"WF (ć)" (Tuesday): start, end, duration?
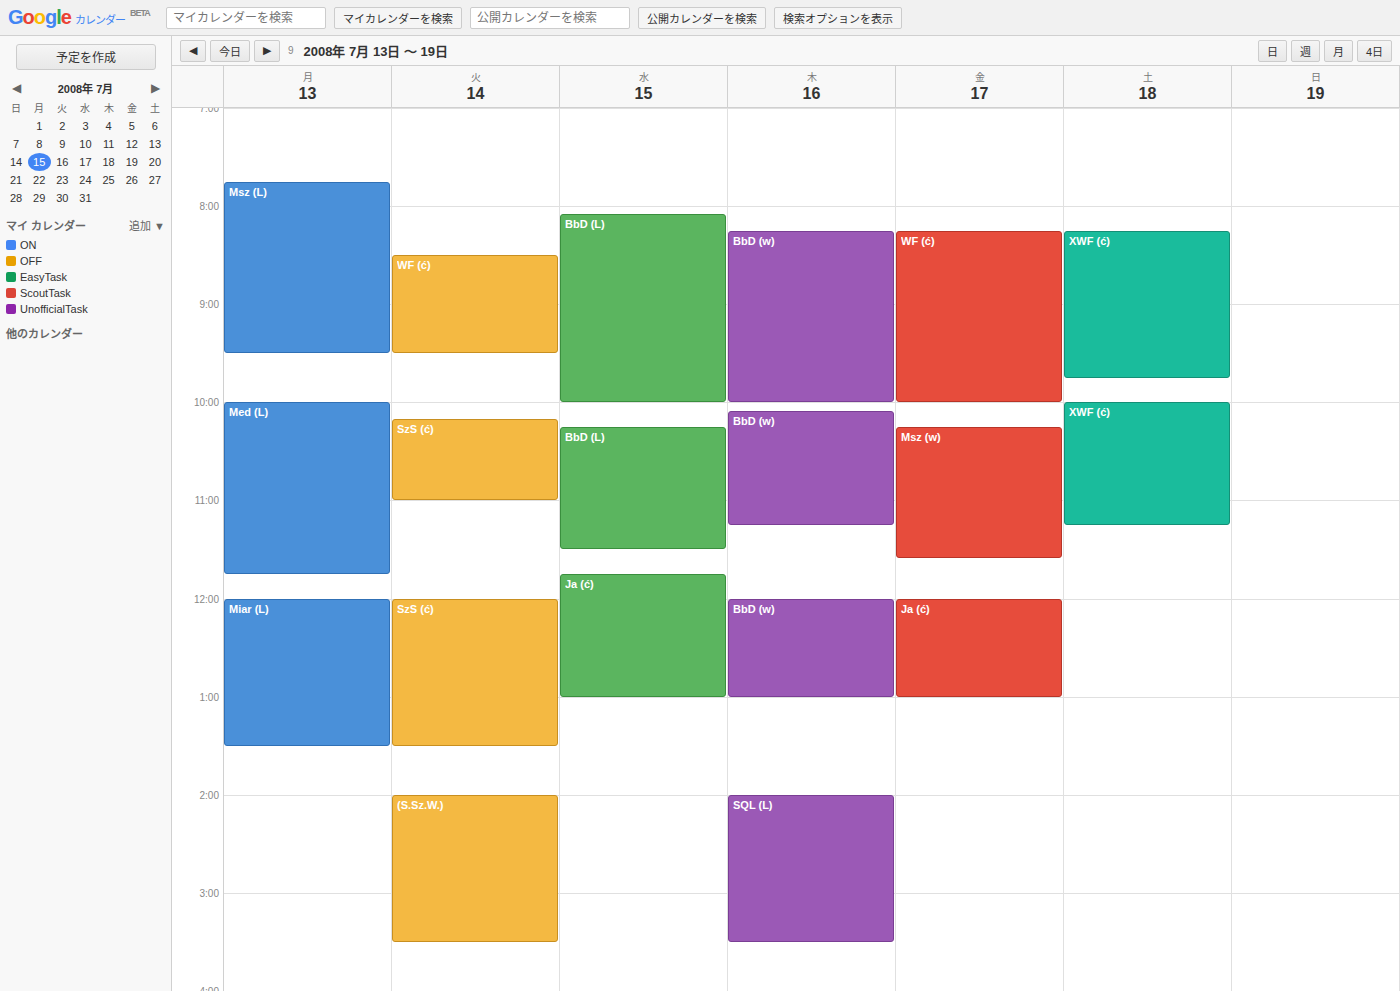
8:30 AM to 9:30 AM, 1 hour